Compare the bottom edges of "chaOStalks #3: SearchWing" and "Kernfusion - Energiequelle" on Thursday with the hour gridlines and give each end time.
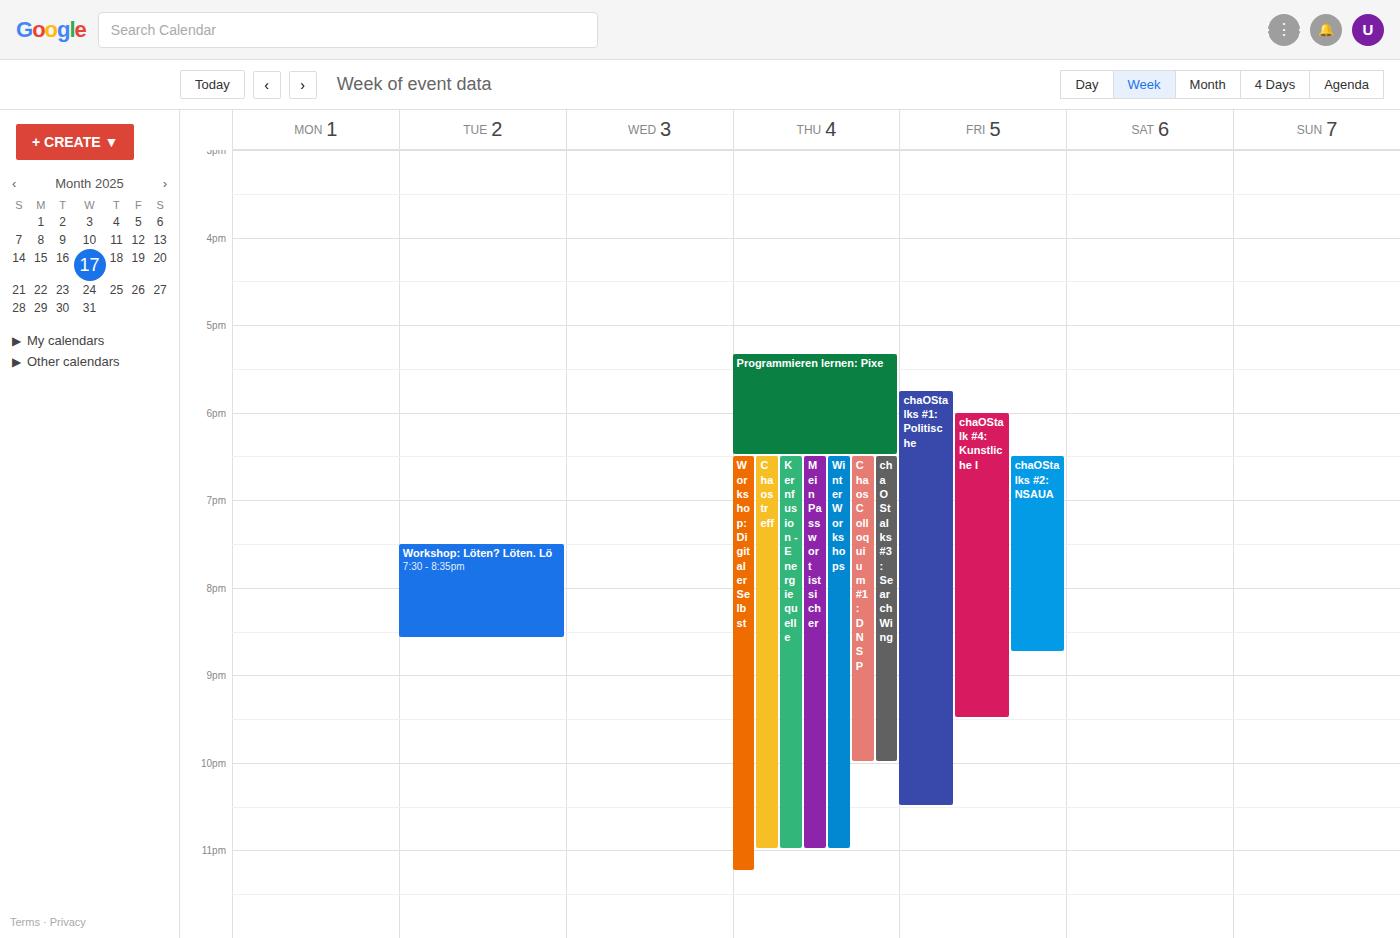
"chaOStalks #3: SearchWing": 10:00 PM, exactly on the 10 PM line. "Kernfusion - Energiequelle": 11:00 PM, exactly on the 11 PM line.